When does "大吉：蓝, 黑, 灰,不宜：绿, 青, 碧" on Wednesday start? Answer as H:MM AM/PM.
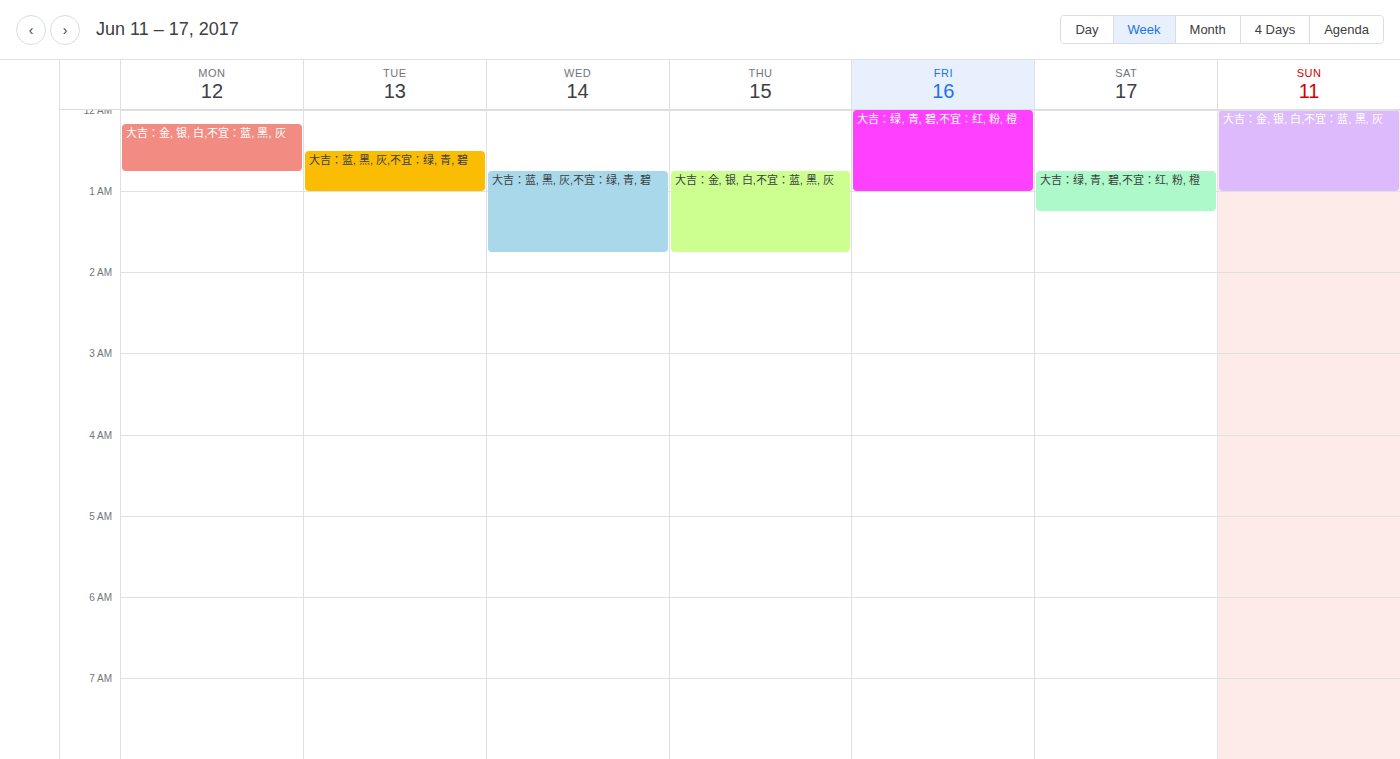
12:45 AM